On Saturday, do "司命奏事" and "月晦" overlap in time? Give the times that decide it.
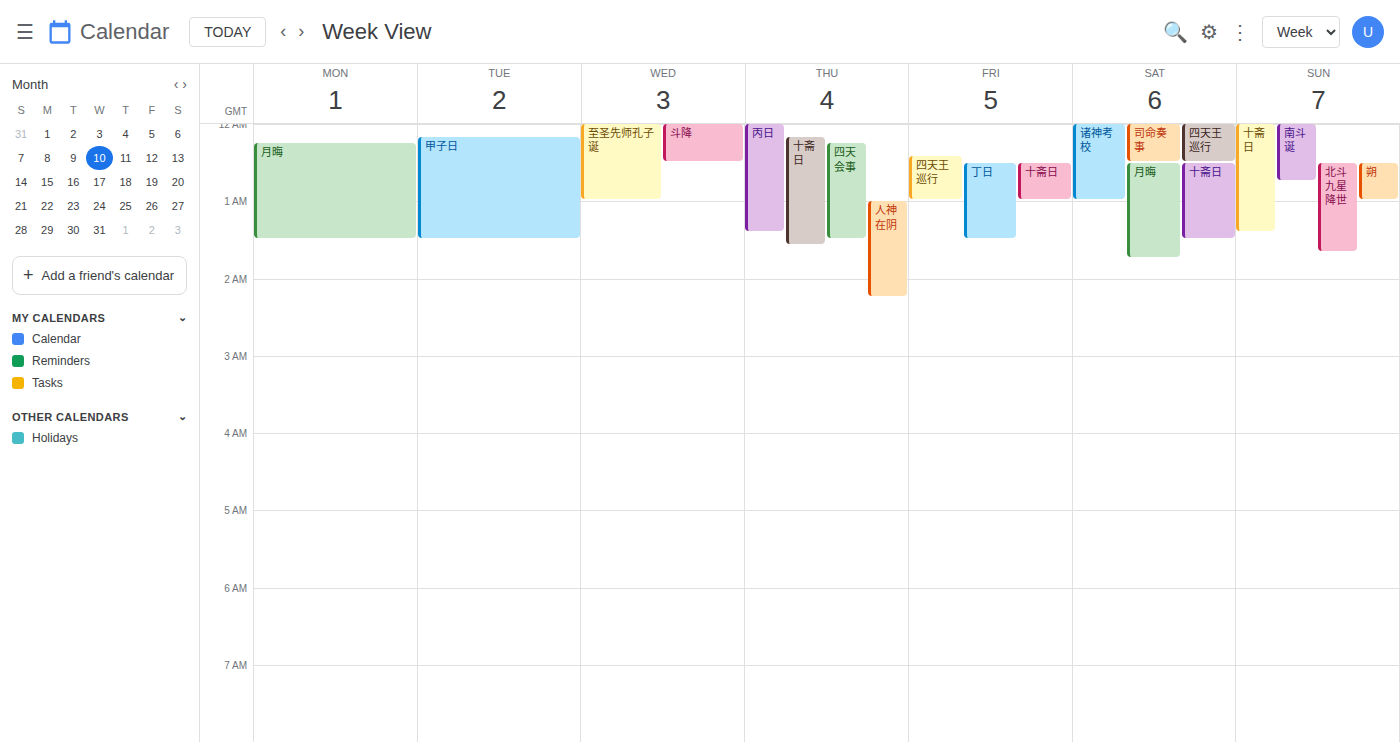
"司命奏事" ends at 12:30 AM, exactly when "月晦" starts -- they touch but do not overlap.